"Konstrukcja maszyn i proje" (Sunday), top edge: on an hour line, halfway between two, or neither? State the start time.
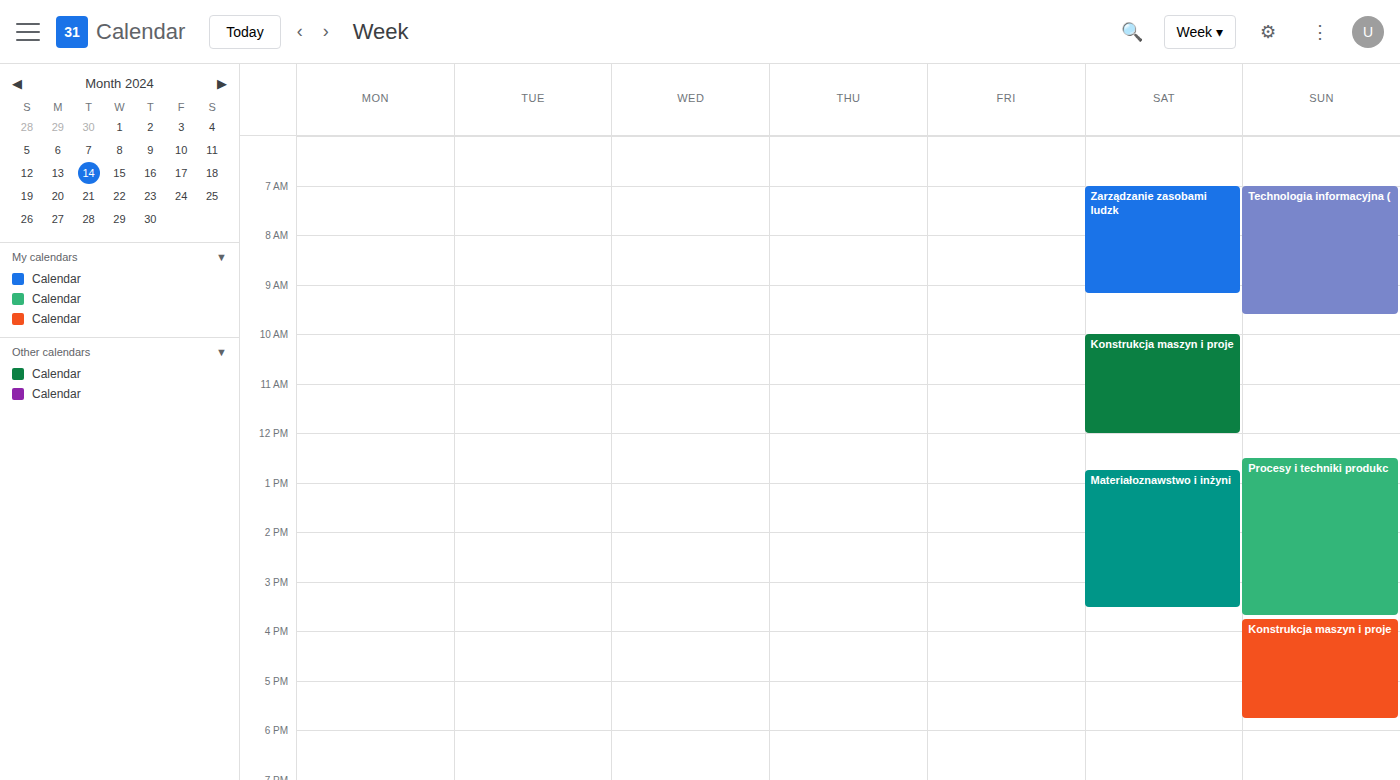
3:45 PM -- neither: three quarters of the way from the 3 PM line to the 4 PM line.